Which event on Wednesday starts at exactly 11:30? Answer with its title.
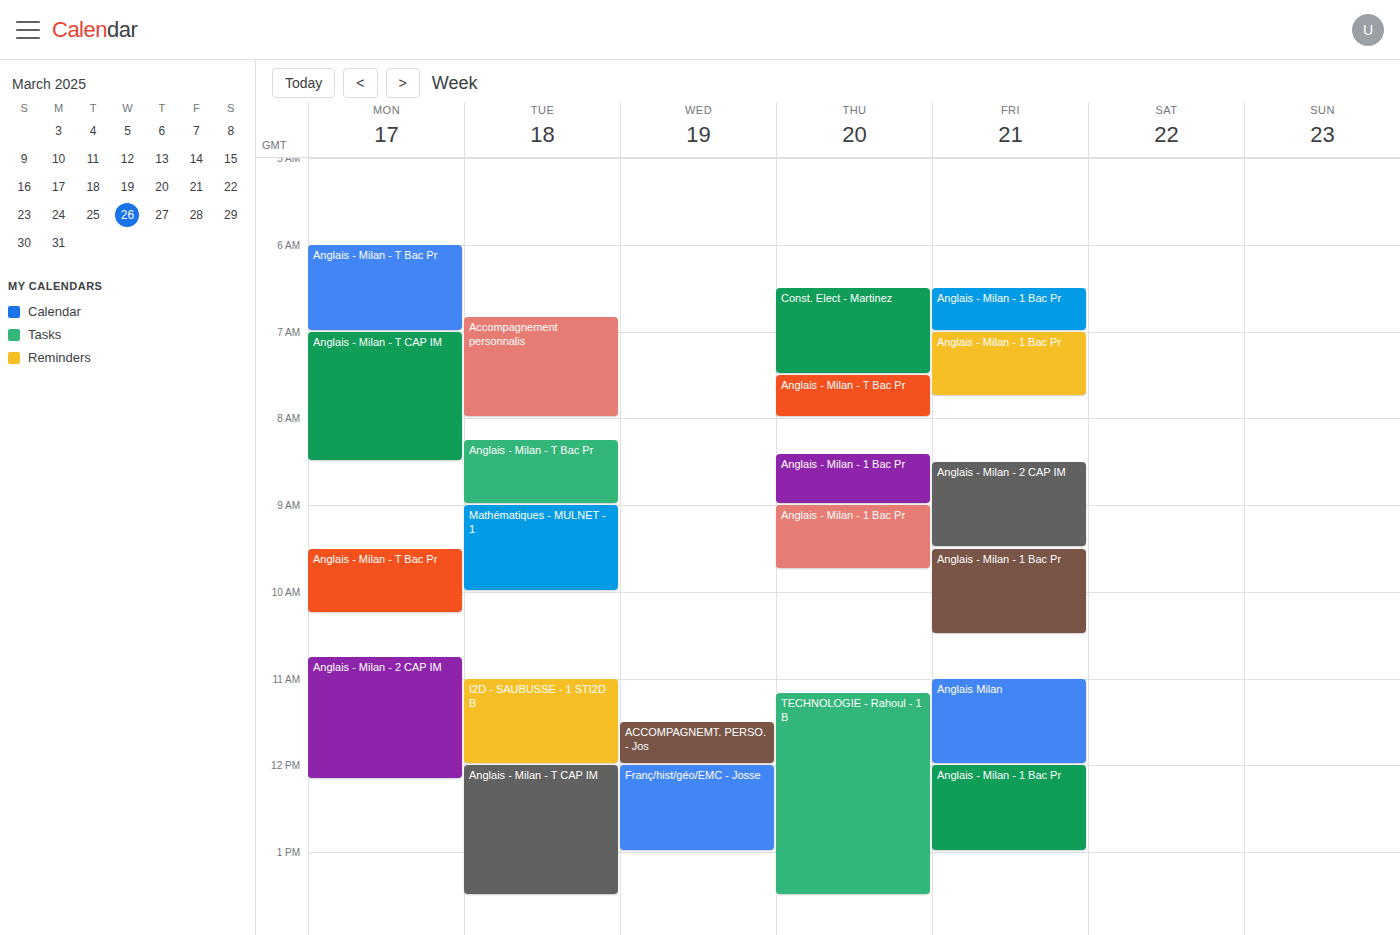
"ACCOMPAGNEMT. PERSO. - Jos"